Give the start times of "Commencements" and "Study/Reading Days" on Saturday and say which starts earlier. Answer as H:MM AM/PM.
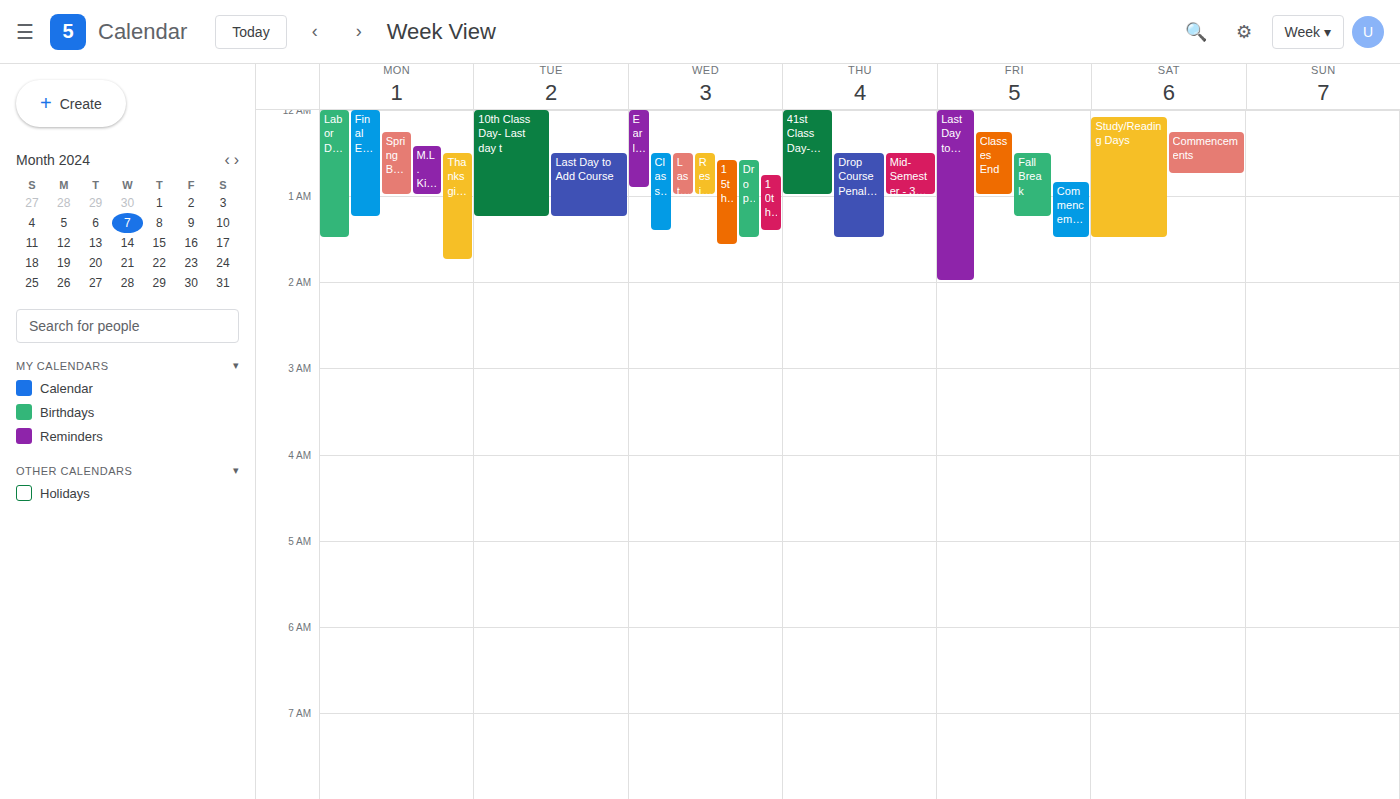
"Study/Reading Days" 12:05 AM; "Commencements" 12:15 AM.